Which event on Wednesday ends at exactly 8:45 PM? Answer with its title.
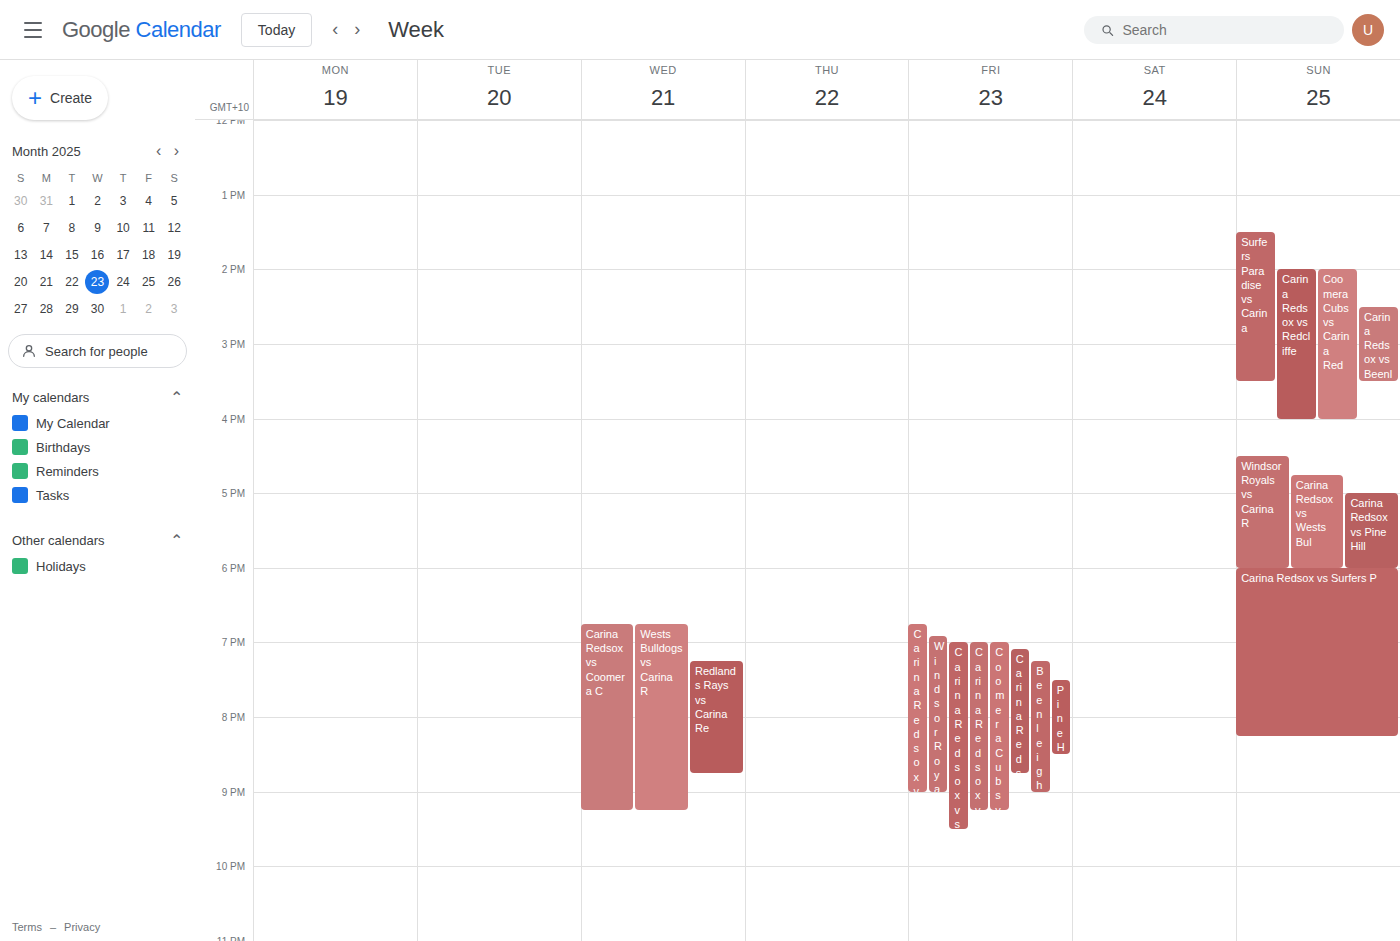
"Redlands Rays vs Carina Re"